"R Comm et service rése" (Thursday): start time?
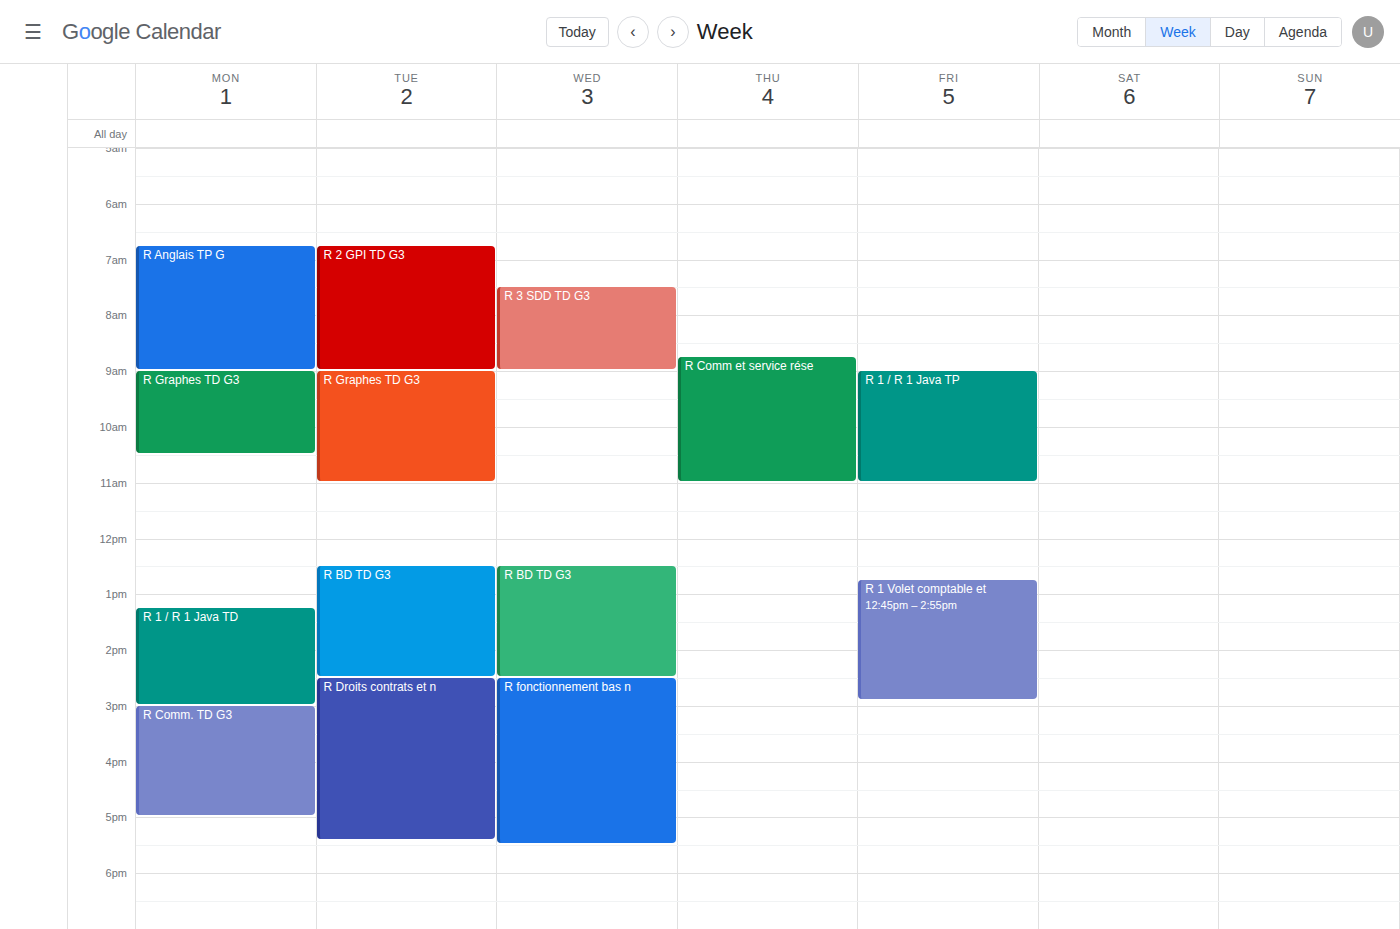
08:45